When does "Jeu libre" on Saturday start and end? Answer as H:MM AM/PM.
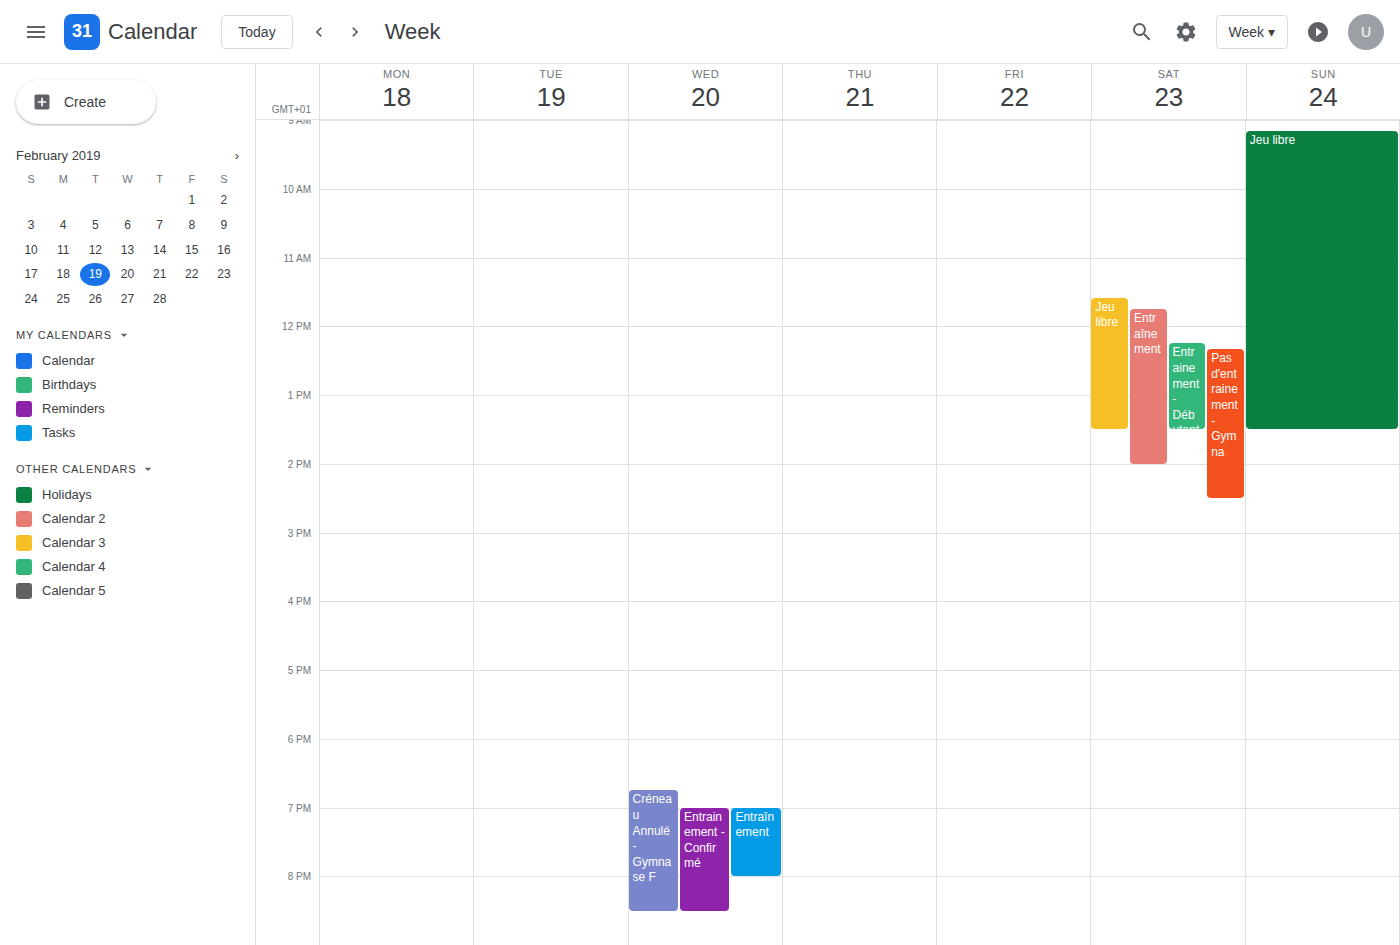
11:35 AM to 1:30 PM